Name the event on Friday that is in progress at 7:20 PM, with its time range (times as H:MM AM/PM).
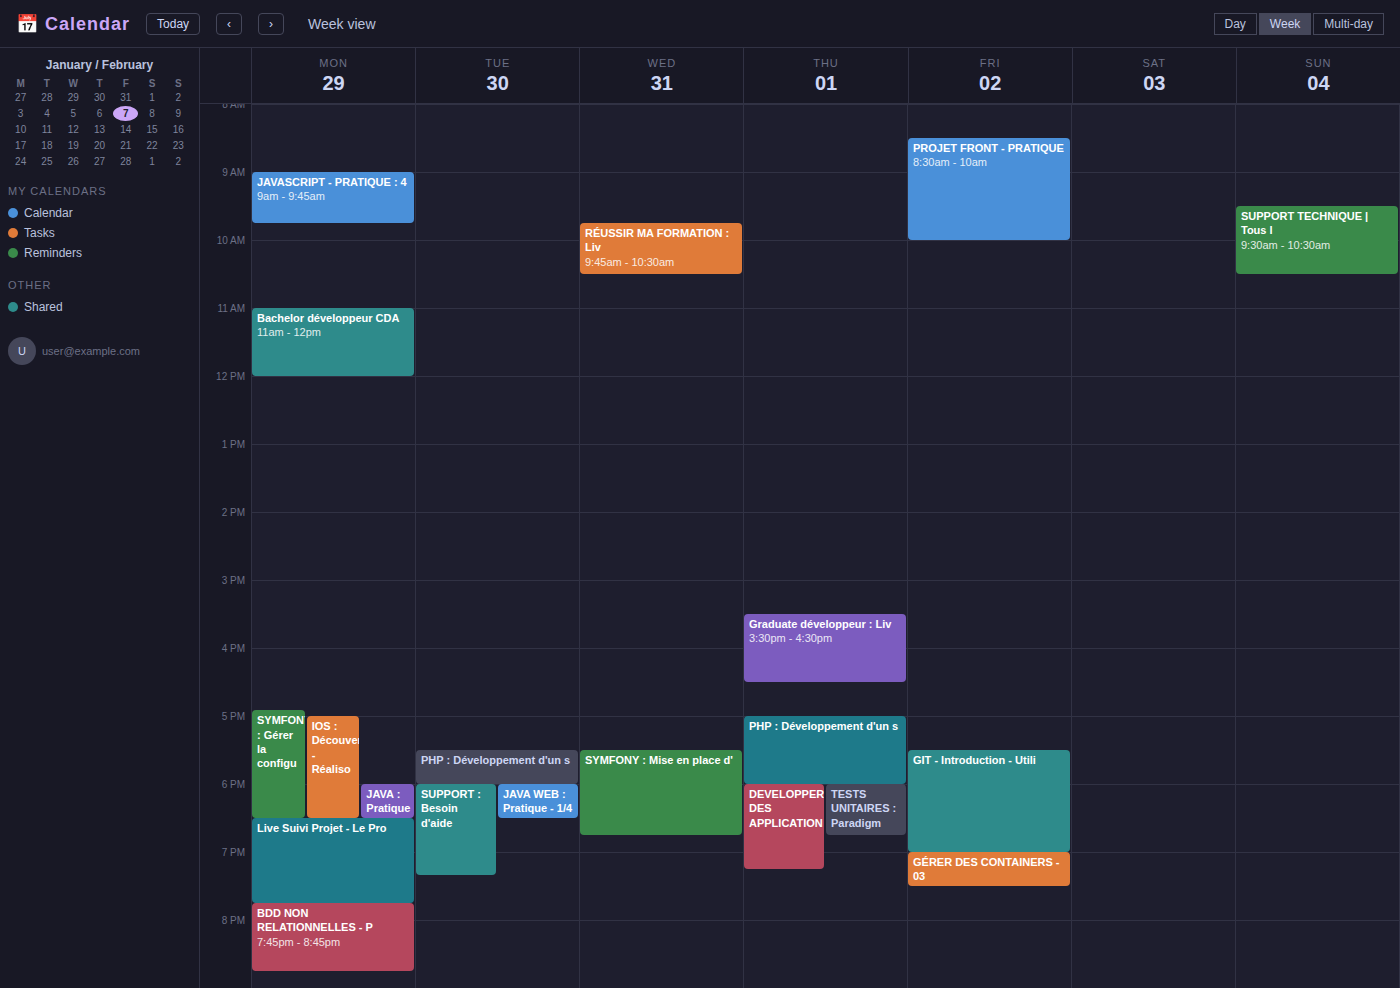
"GÉRER DES CONTAINERS - 03", 7:00 PM to 7:30 PM